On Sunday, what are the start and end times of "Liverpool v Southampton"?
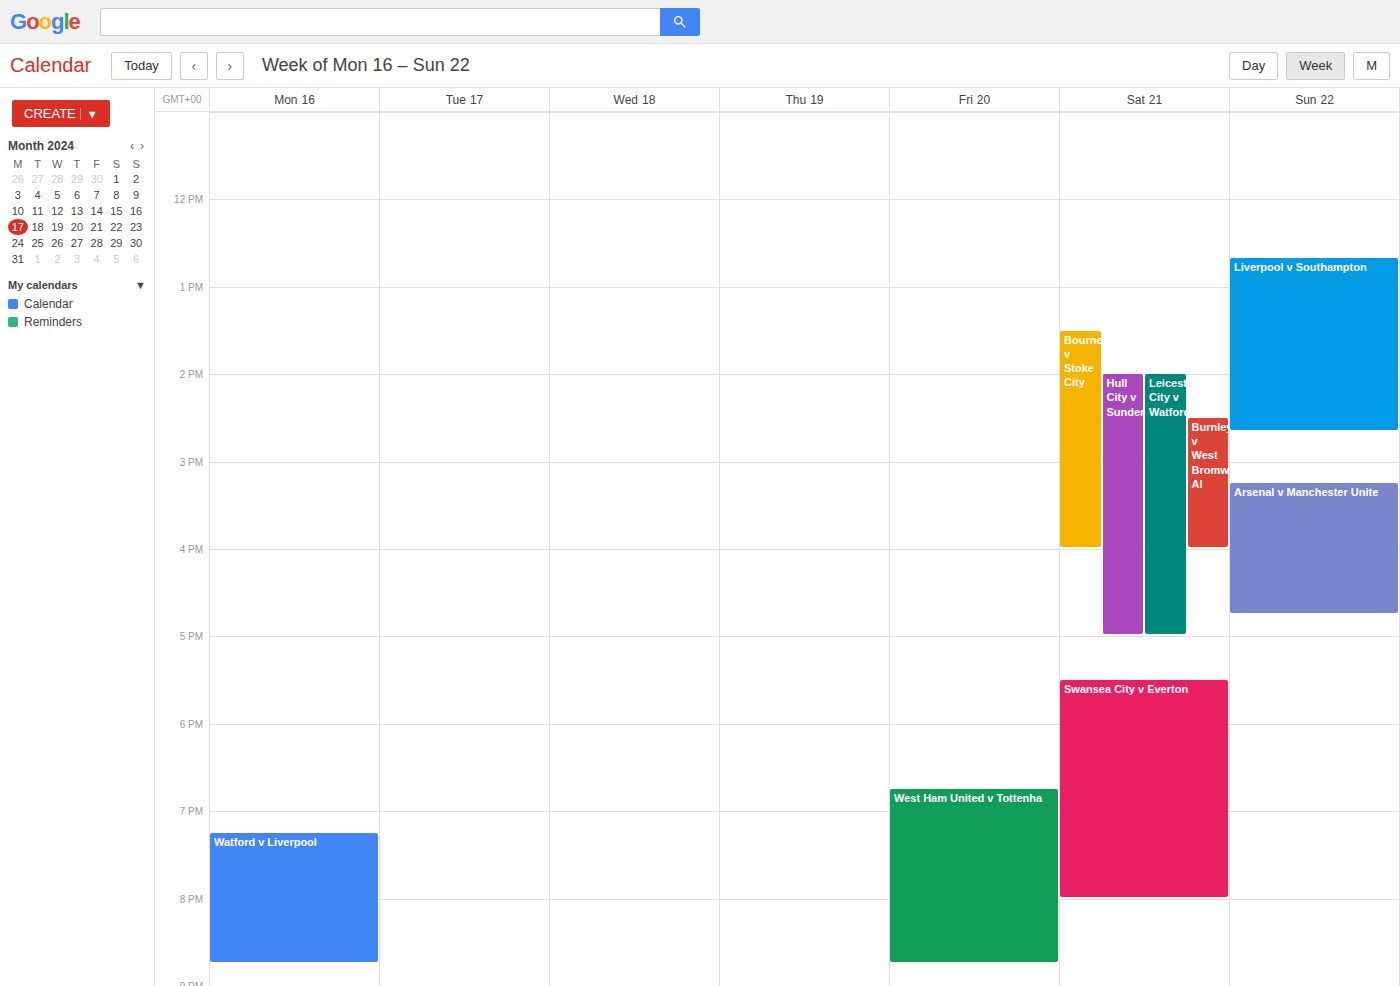
12:40 PM to 2:40 PM